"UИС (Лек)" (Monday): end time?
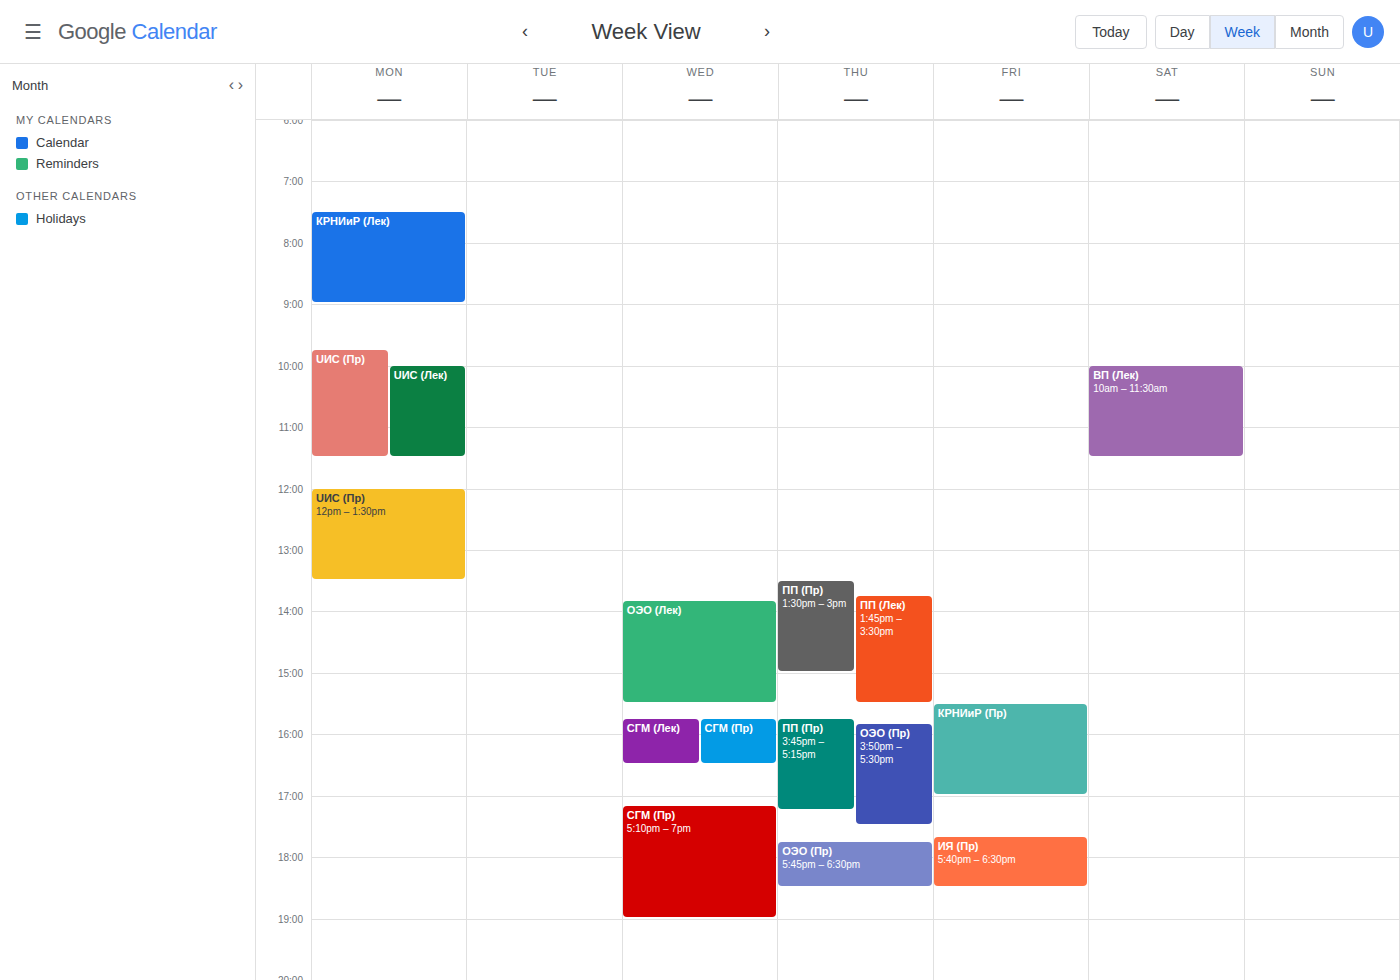
11:30 AM